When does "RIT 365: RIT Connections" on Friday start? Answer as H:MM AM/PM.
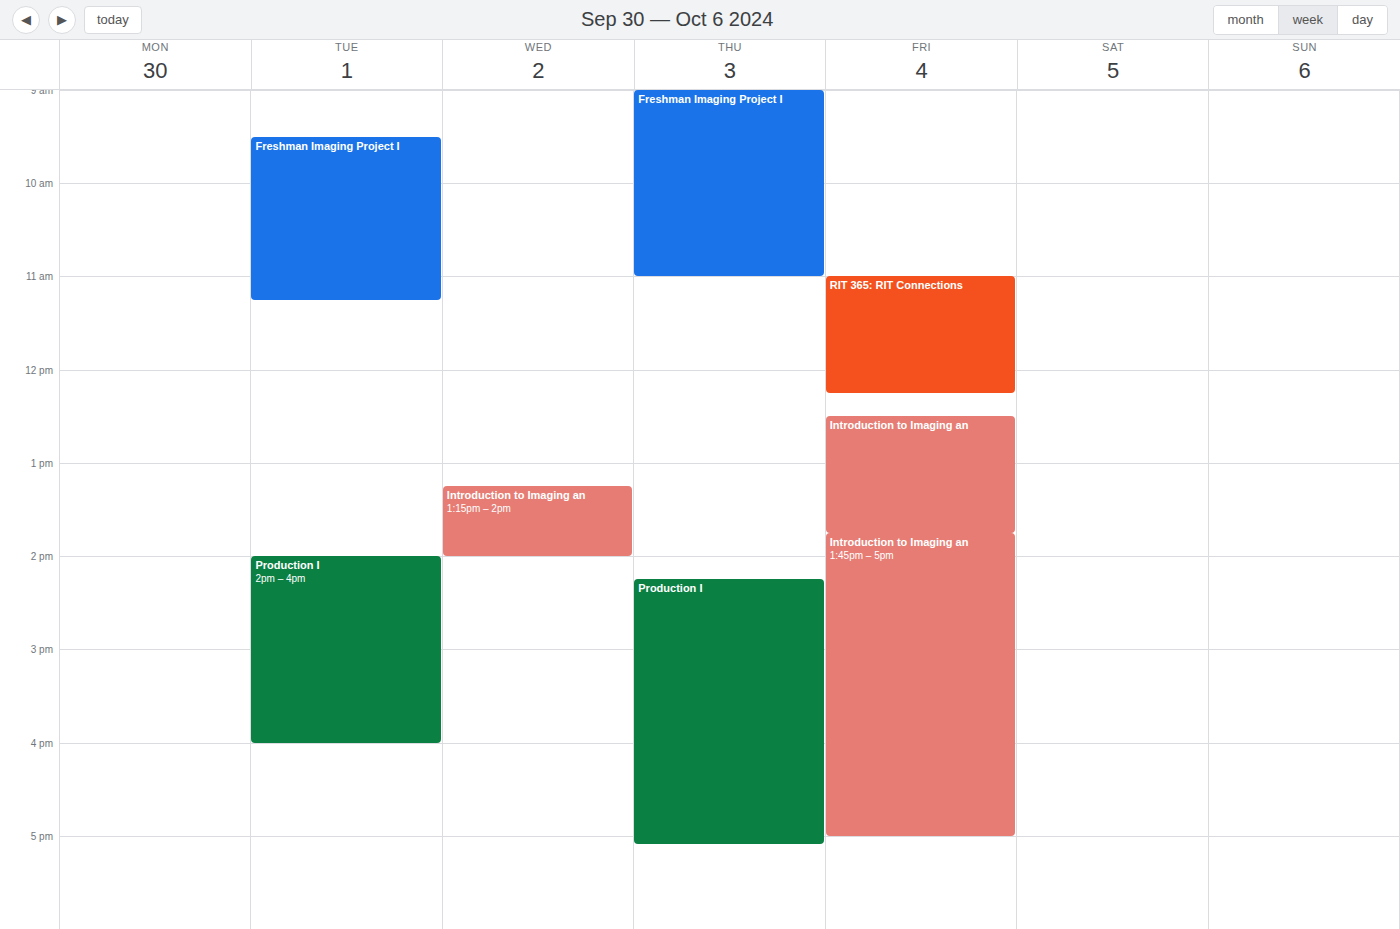
11:00 AM